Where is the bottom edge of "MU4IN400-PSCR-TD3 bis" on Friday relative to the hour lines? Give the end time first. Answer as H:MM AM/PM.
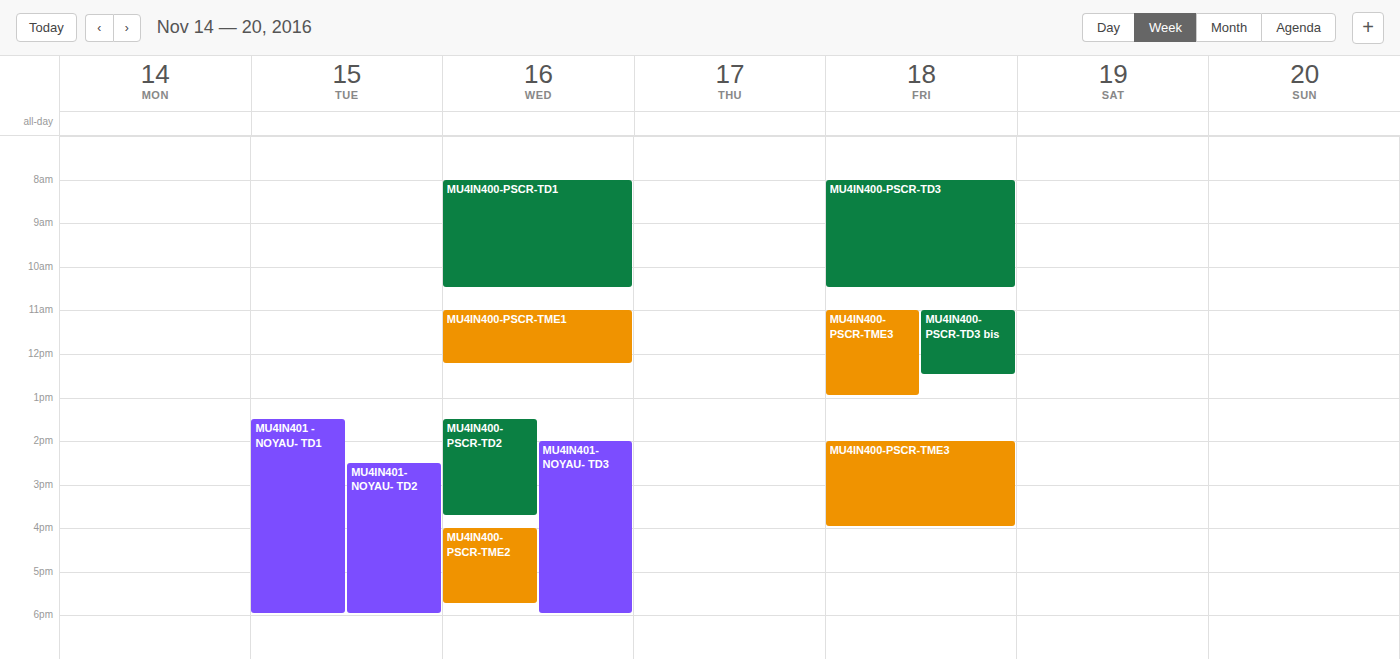
12:30 PM -- halfway between the 12 PM and 1 PM lines.